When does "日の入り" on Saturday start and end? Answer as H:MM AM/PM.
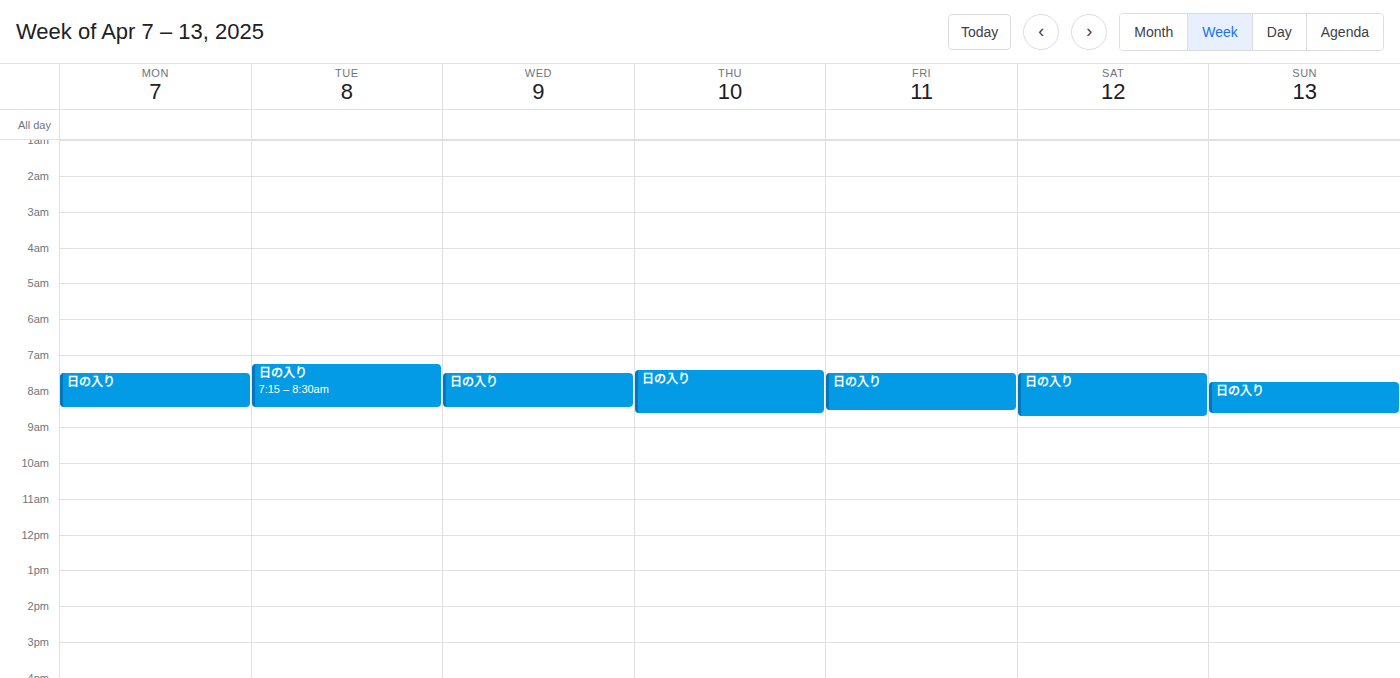
7:30 AM to 8:45 AM